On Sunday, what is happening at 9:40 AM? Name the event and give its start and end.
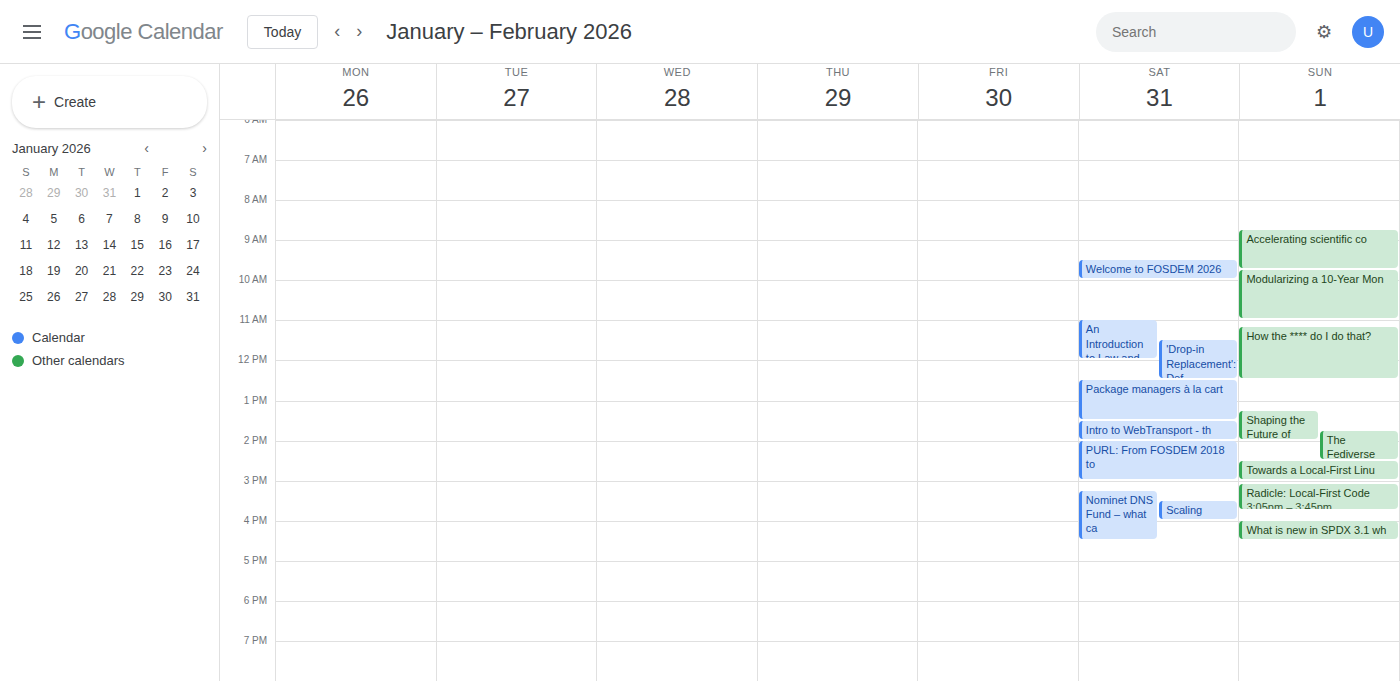
"Accelerating scientific co", 8:45 AM to 9:45 AM